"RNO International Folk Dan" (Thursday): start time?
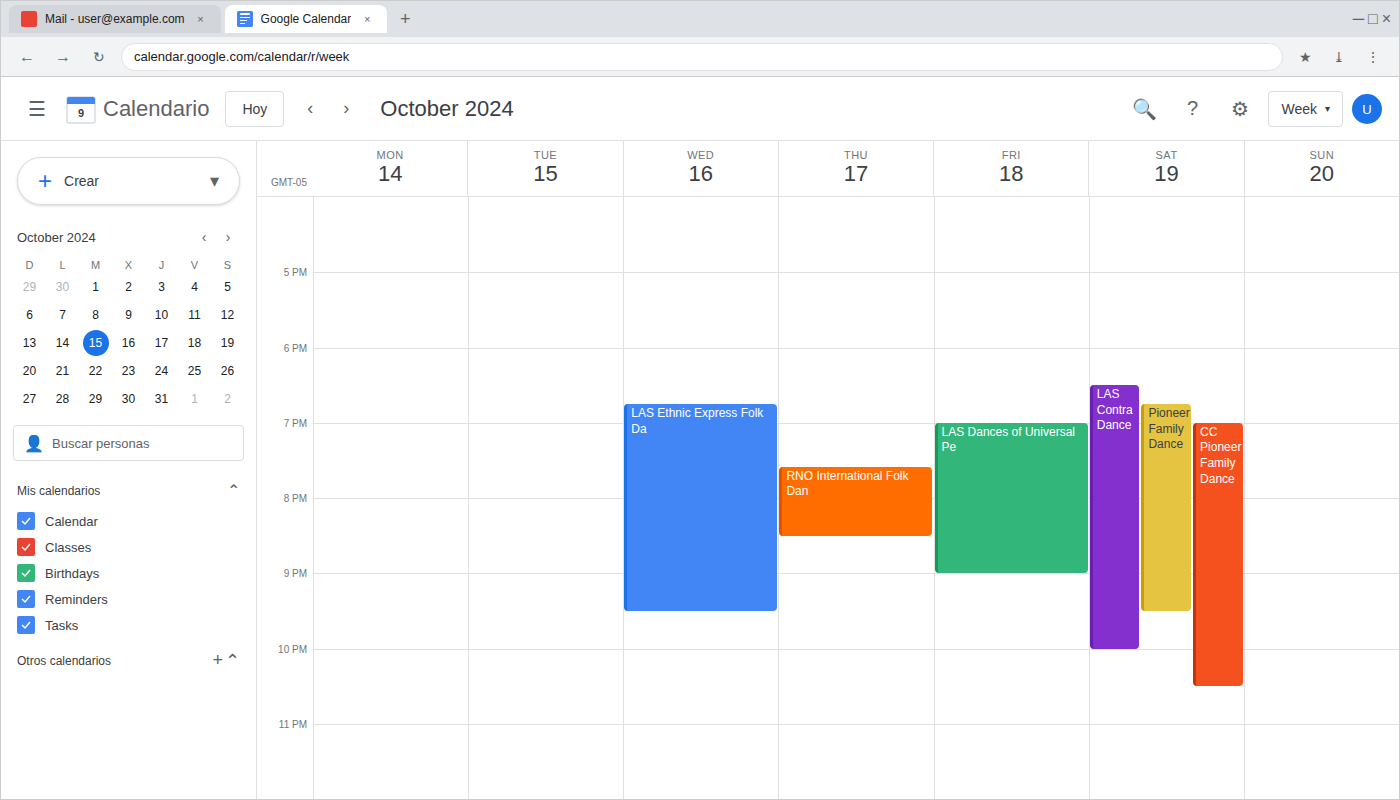
7:35 PM